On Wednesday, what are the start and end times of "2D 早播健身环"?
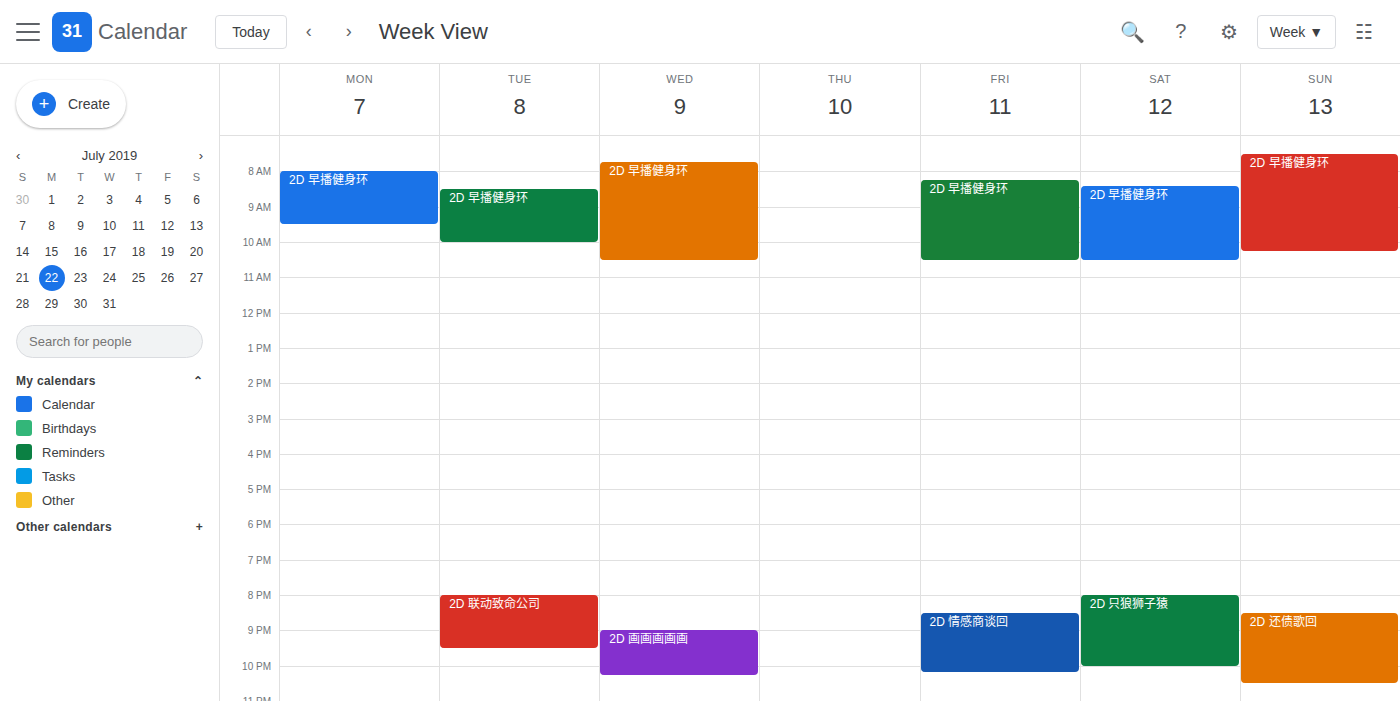
7:45 AM to 10:30 AM